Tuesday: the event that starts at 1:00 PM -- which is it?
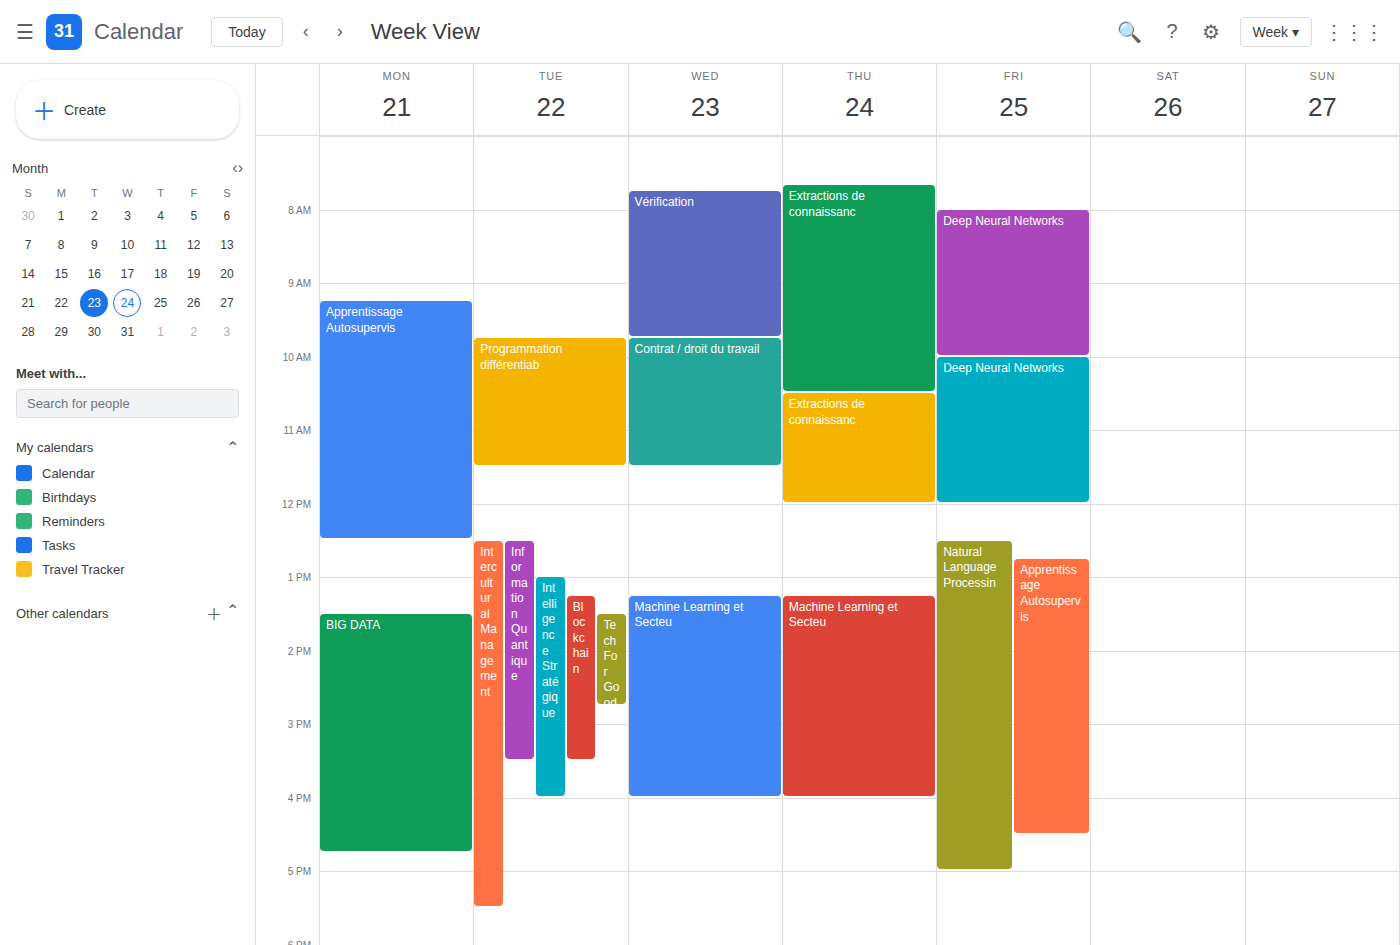
"Intelligence Stratégique"